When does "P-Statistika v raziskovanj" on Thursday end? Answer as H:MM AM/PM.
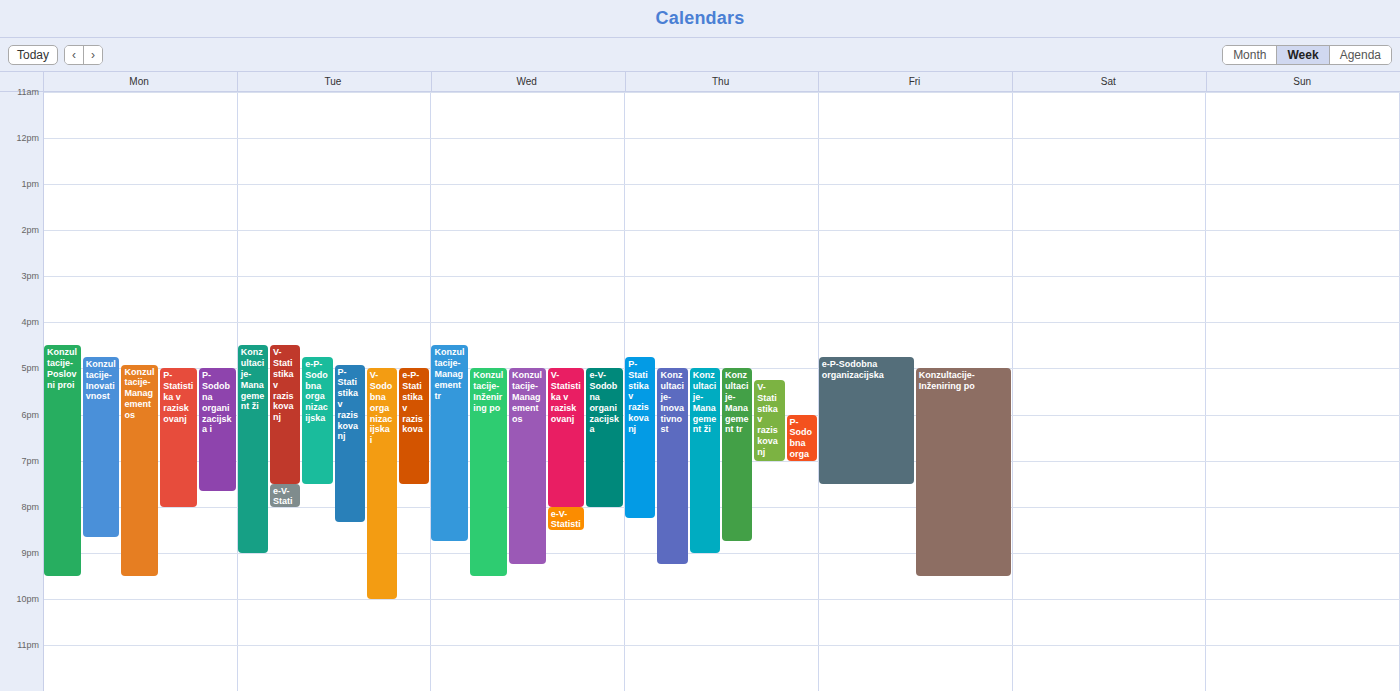
8:15 PM